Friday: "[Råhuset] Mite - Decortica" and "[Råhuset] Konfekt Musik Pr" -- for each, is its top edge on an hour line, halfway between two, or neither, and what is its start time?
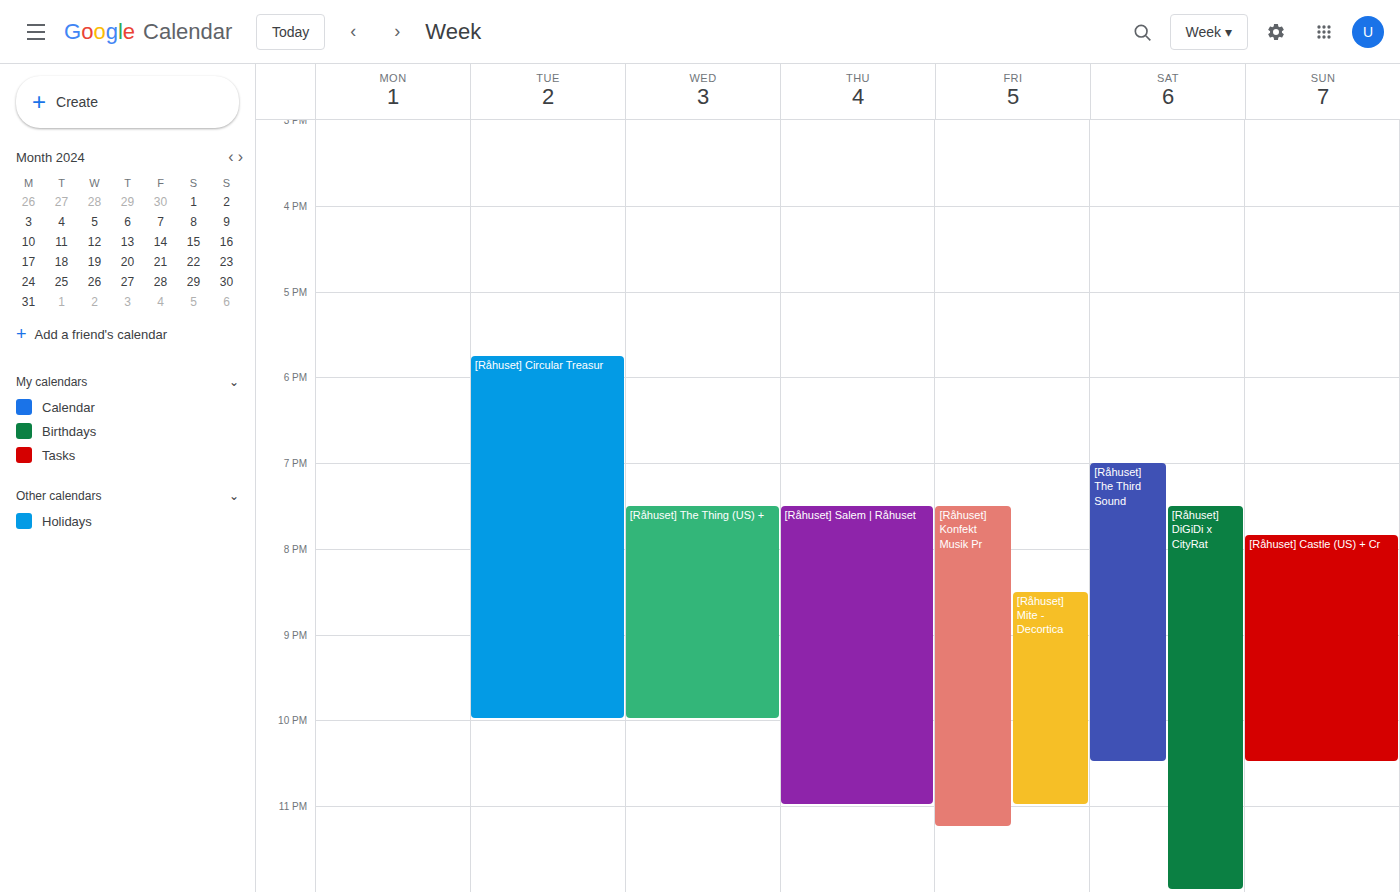
"[Råhuset] Mite - Decortica": 8:30 PM, halfway between the 8 PM and 9 PM lines. "[Råhuset] Konfekt Musik Pr": 7:30 PM, halfway between the 7 PM and 8 PM lines.